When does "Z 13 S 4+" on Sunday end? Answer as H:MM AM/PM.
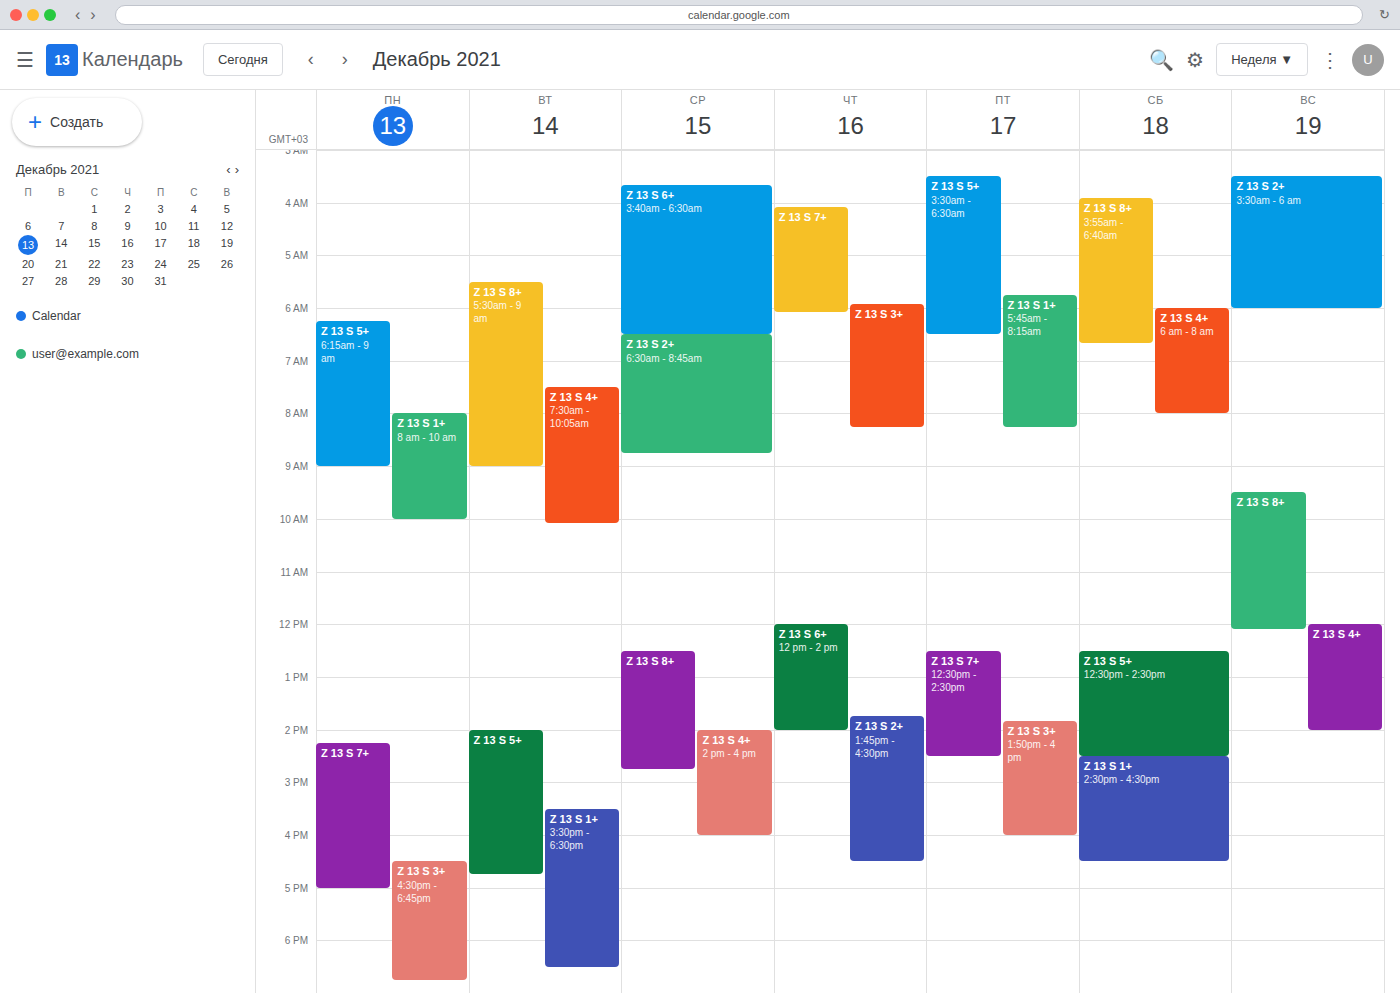
2:00 PM